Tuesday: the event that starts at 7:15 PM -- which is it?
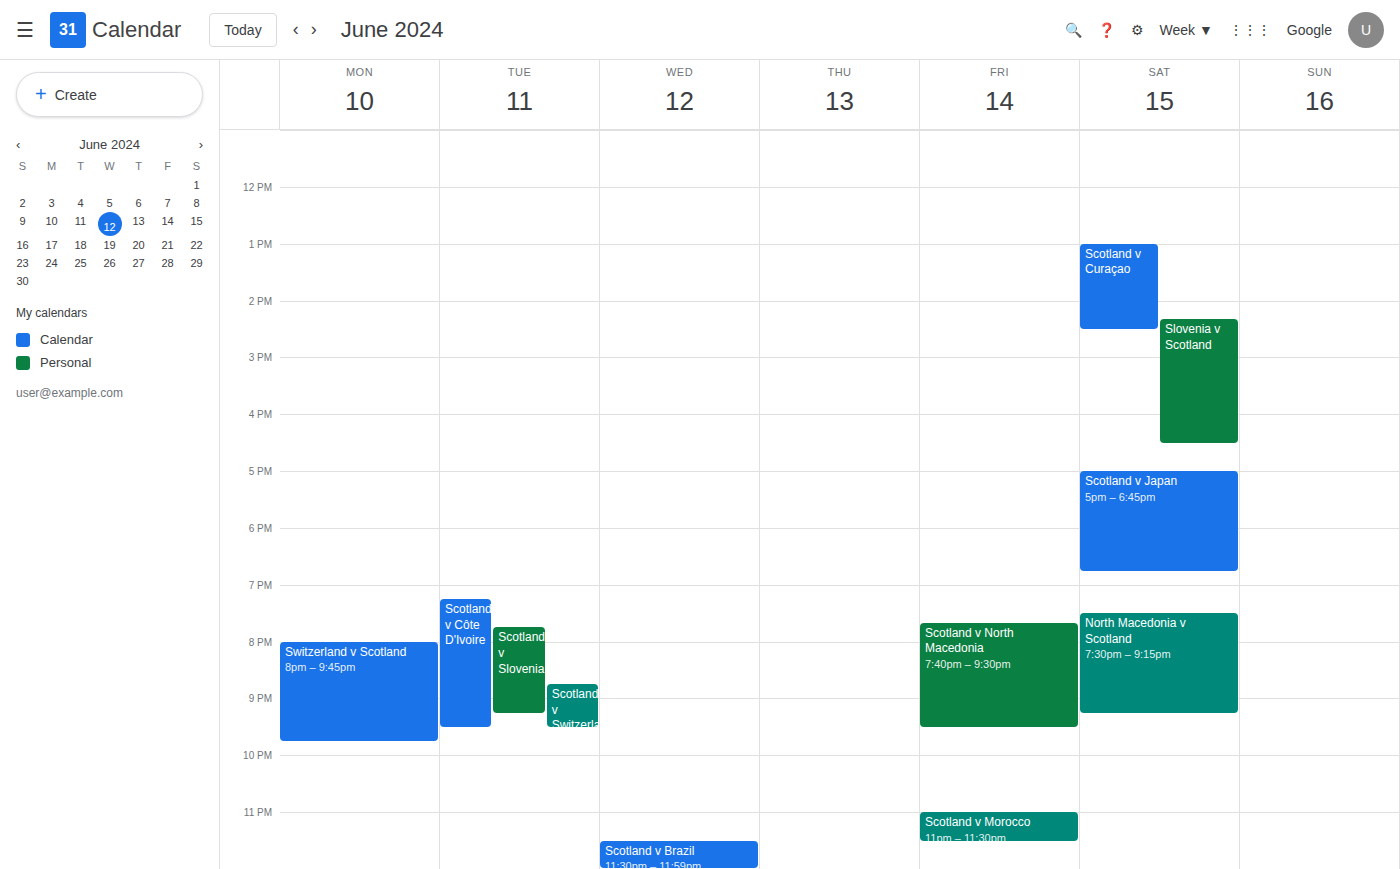
"Scotland v Côte D'Ivoire"